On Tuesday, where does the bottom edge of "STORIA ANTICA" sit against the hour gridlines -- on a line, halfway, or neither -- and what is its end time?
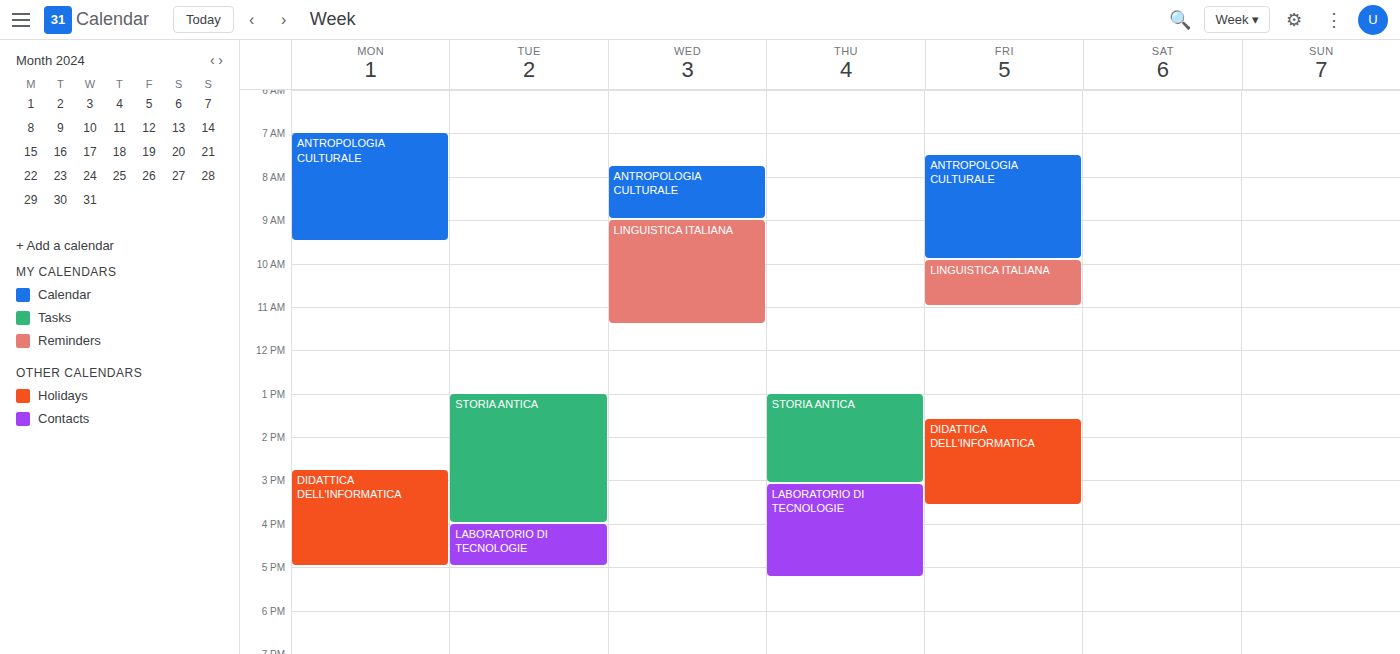
4:00 PM -- exactly on the 4 PM line.